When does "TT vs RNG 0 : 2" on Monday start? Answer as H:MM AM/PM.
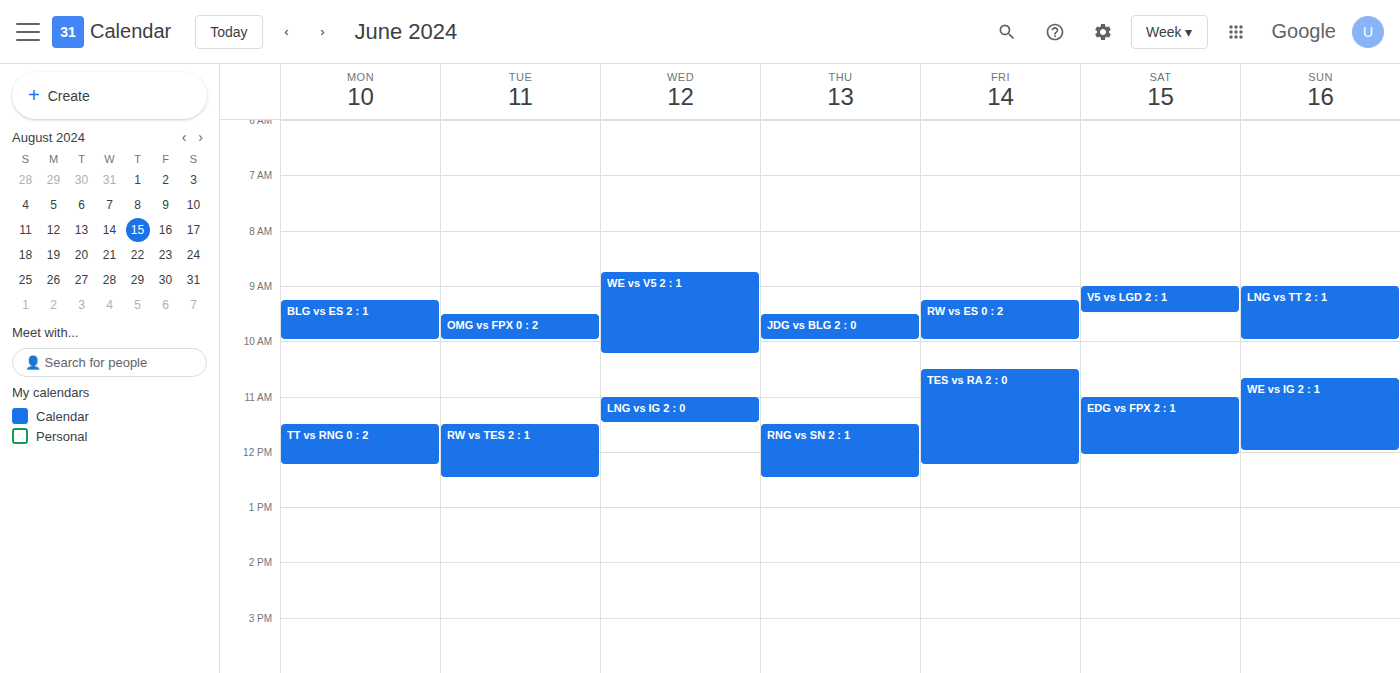
11:30 AM